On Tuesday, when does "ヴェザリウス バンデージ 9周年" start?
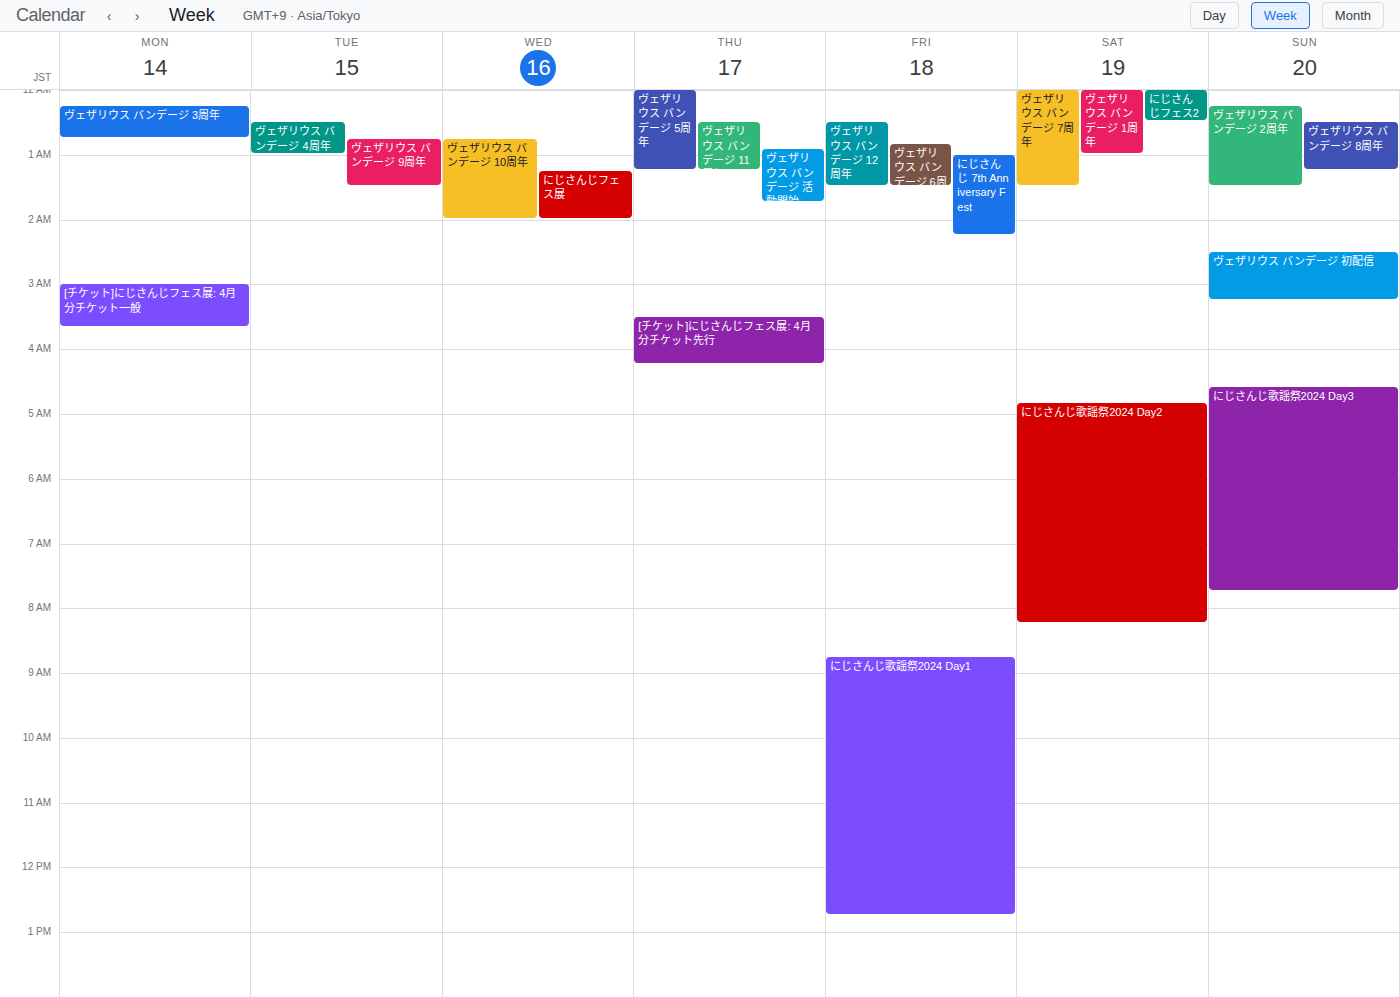
12:45 AM